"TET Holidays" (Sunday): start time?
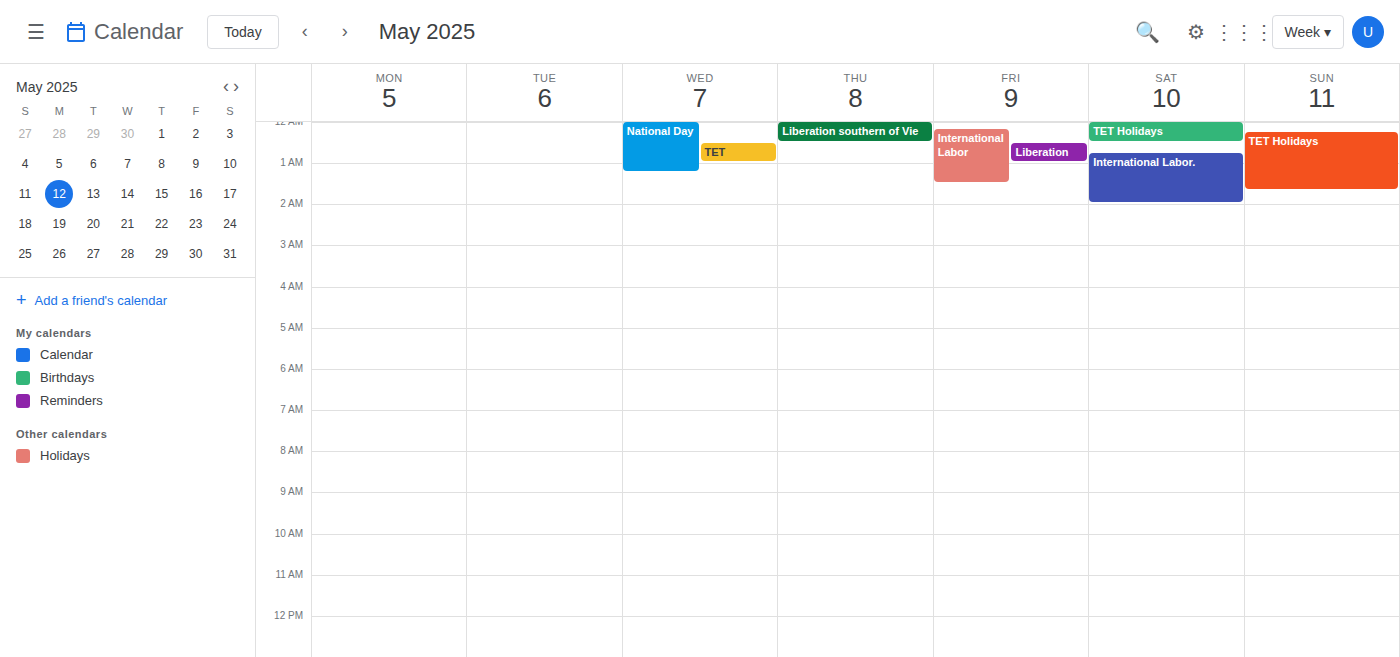
12:15 AM